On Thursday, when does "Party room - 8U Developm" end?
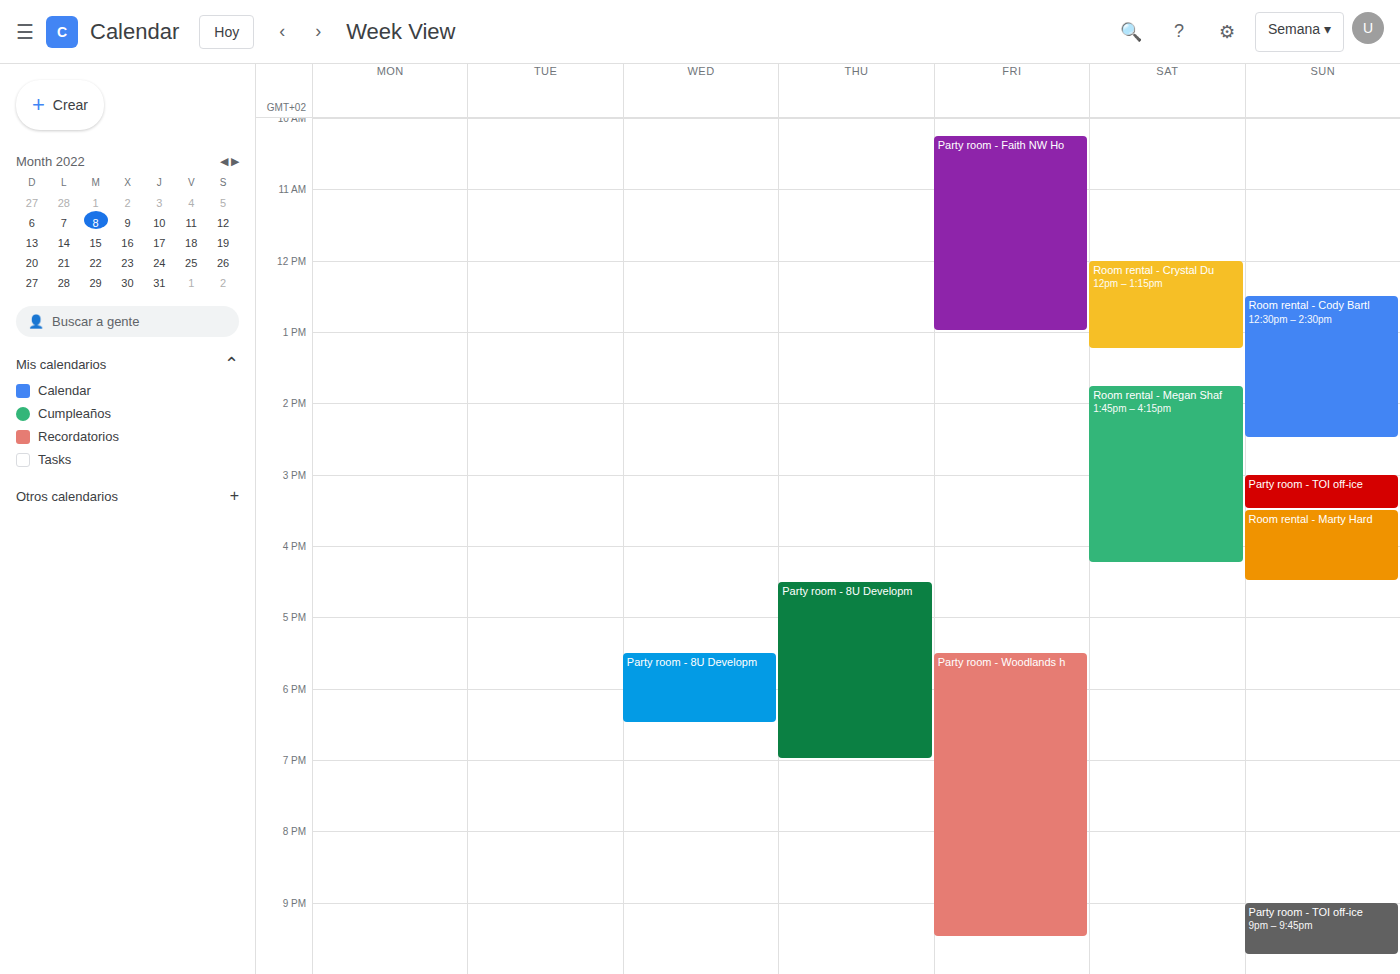
7:00 PM